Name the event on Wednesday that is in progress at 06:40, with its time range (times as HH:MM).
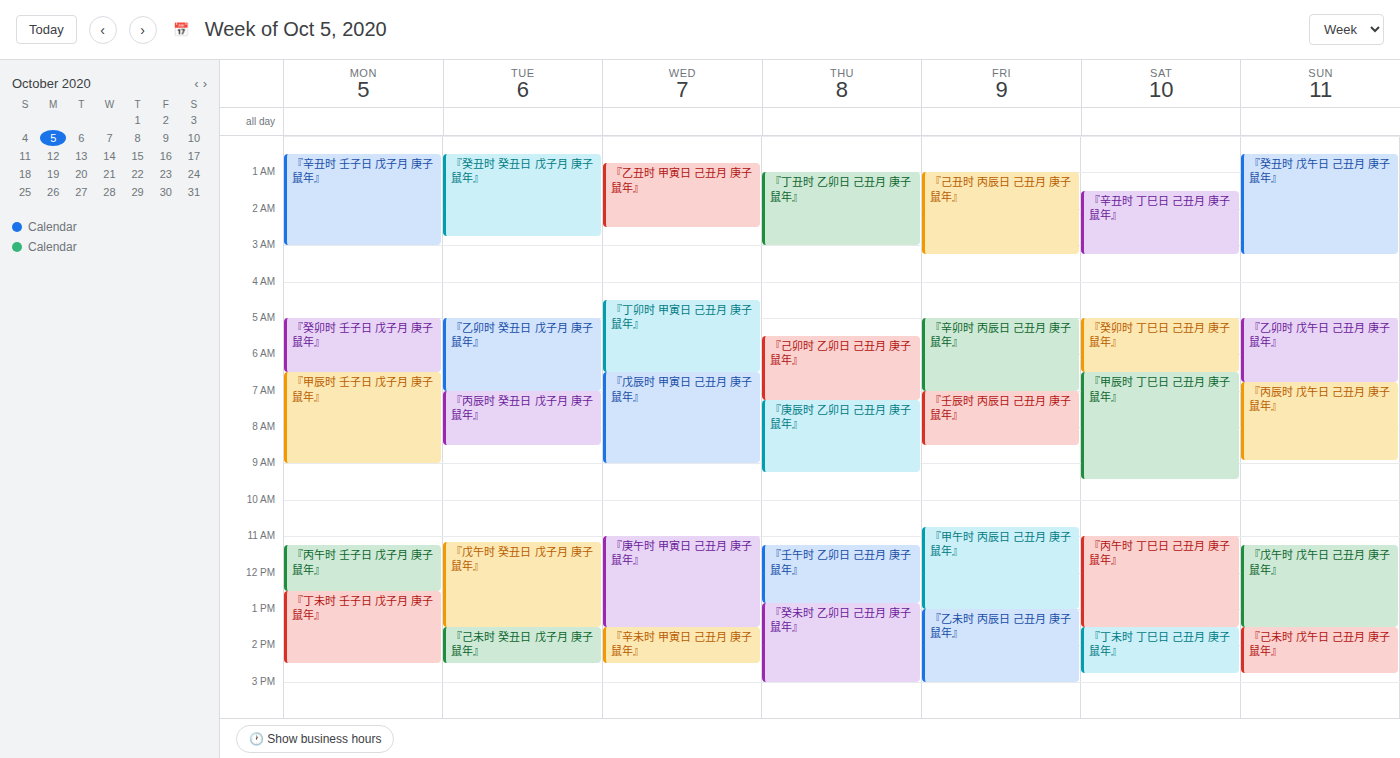
"『戊辰时 甲寅日 己丑月 庚子鼠年』", 06:30 to 09:00